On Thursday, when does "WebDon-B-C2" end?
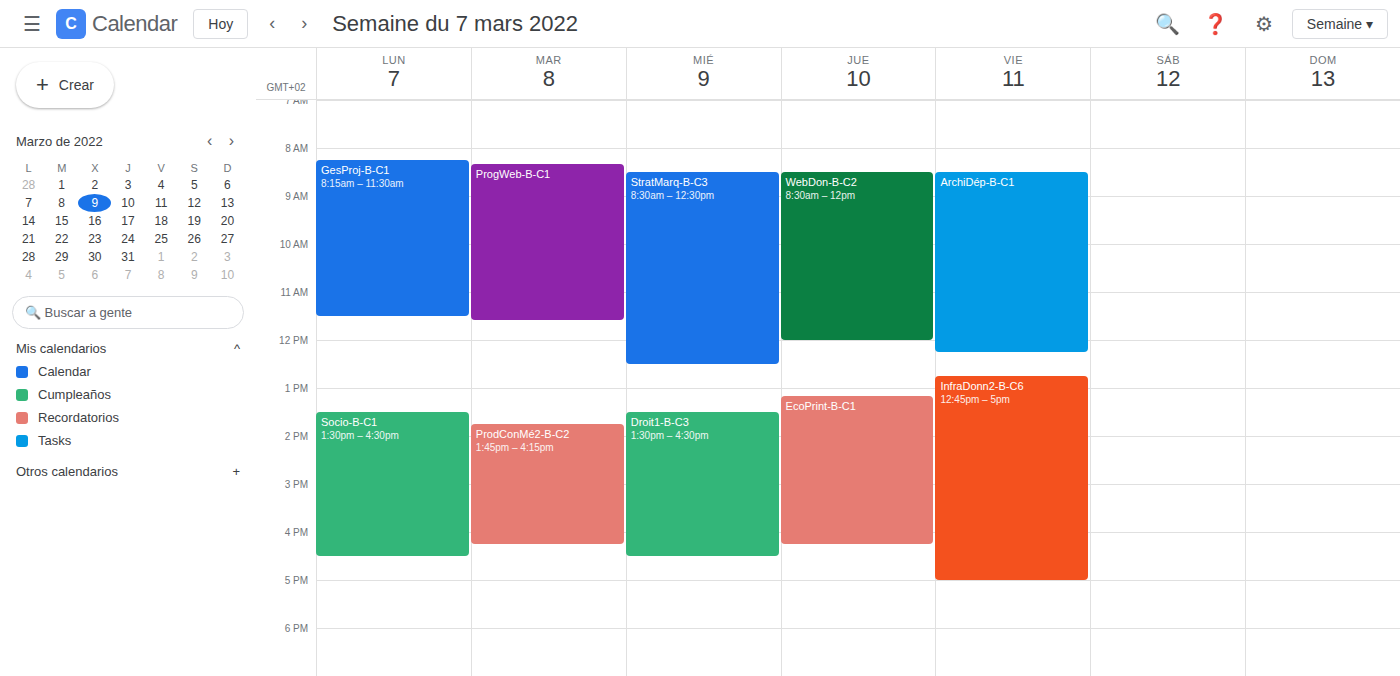
12:00 PM